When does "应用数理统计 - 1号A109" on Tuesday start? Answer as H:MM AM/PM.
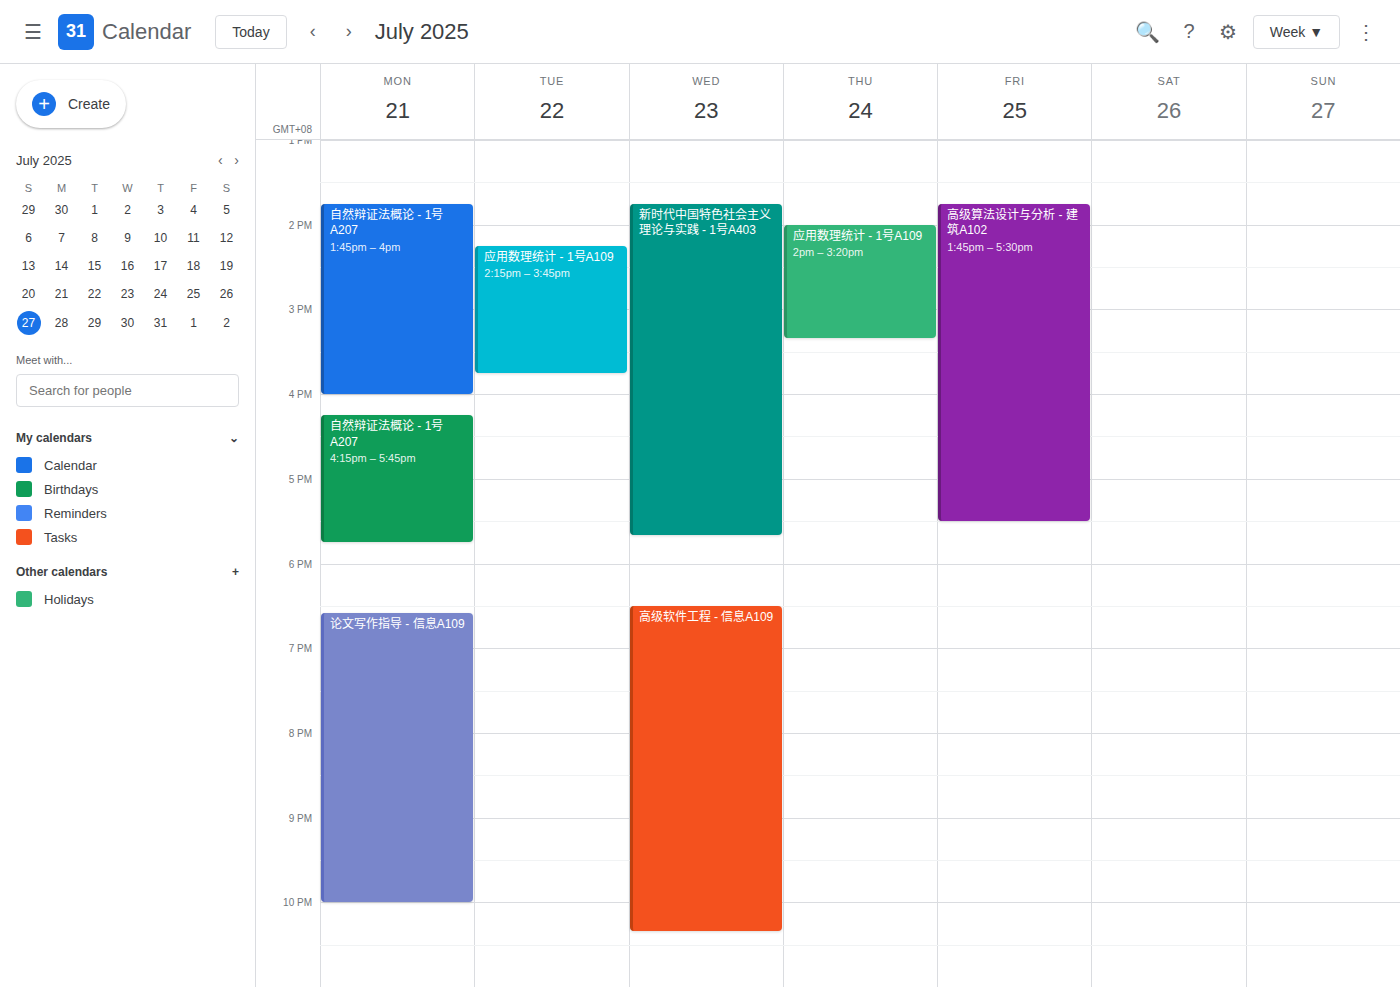
2:15 PM